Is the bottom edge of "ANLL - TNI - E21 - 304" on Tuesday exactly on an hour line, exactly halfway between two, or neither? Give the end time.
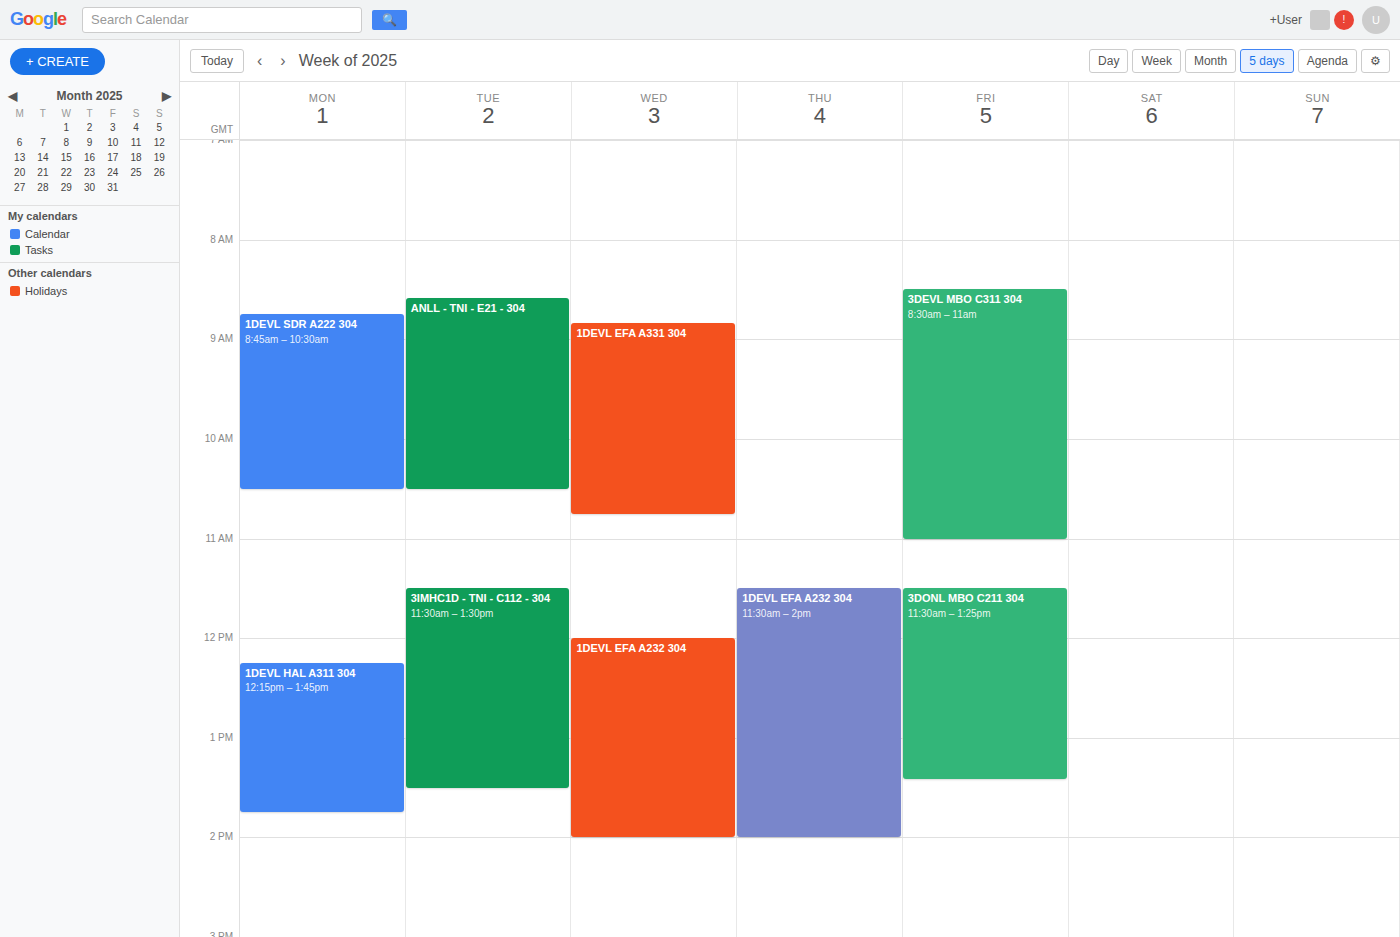
10:30 AM -- halfway between the 10 AM and 11 AM lines.